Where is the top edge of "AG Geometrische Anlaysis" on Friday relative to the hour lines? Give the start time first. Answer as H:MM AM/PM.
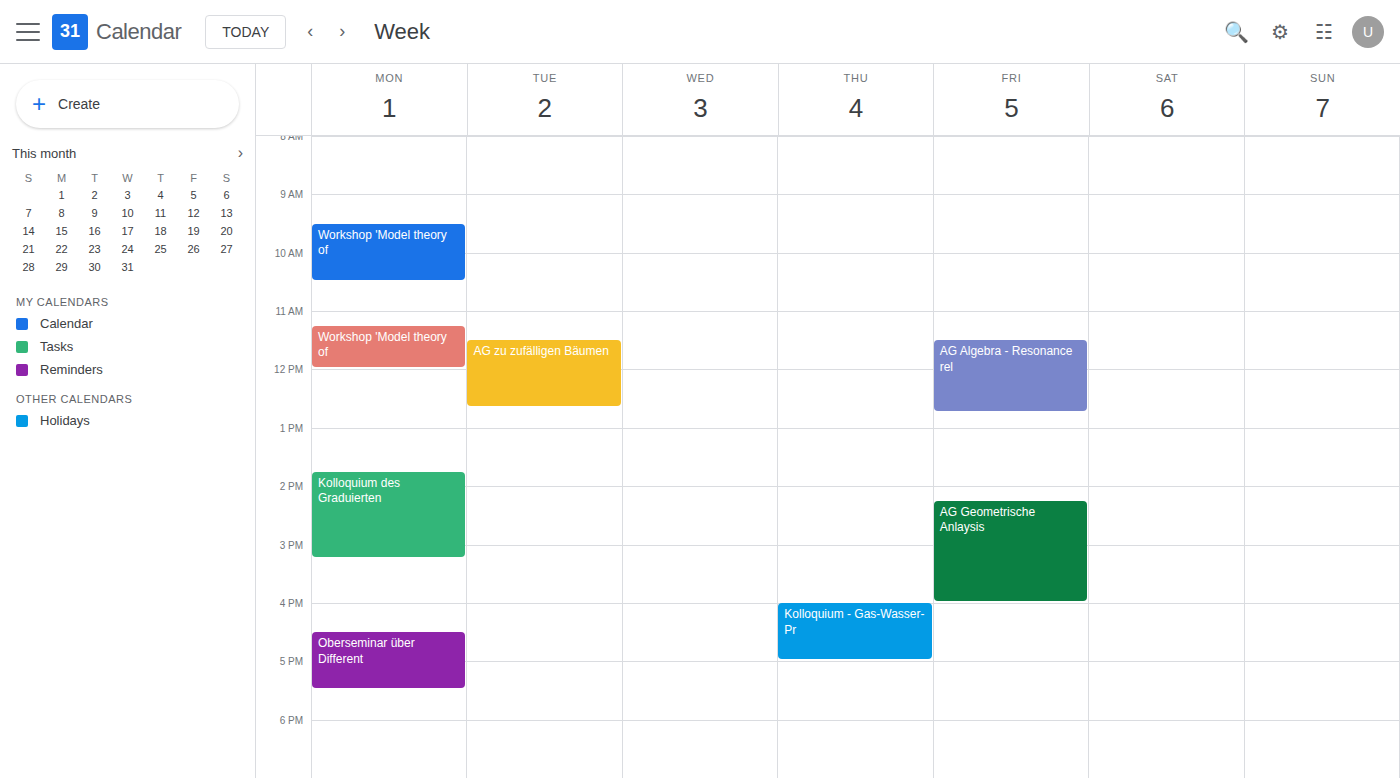
2:15 PM -- neither: a quarter of the way from the 2 PM line to the 3 PM line.